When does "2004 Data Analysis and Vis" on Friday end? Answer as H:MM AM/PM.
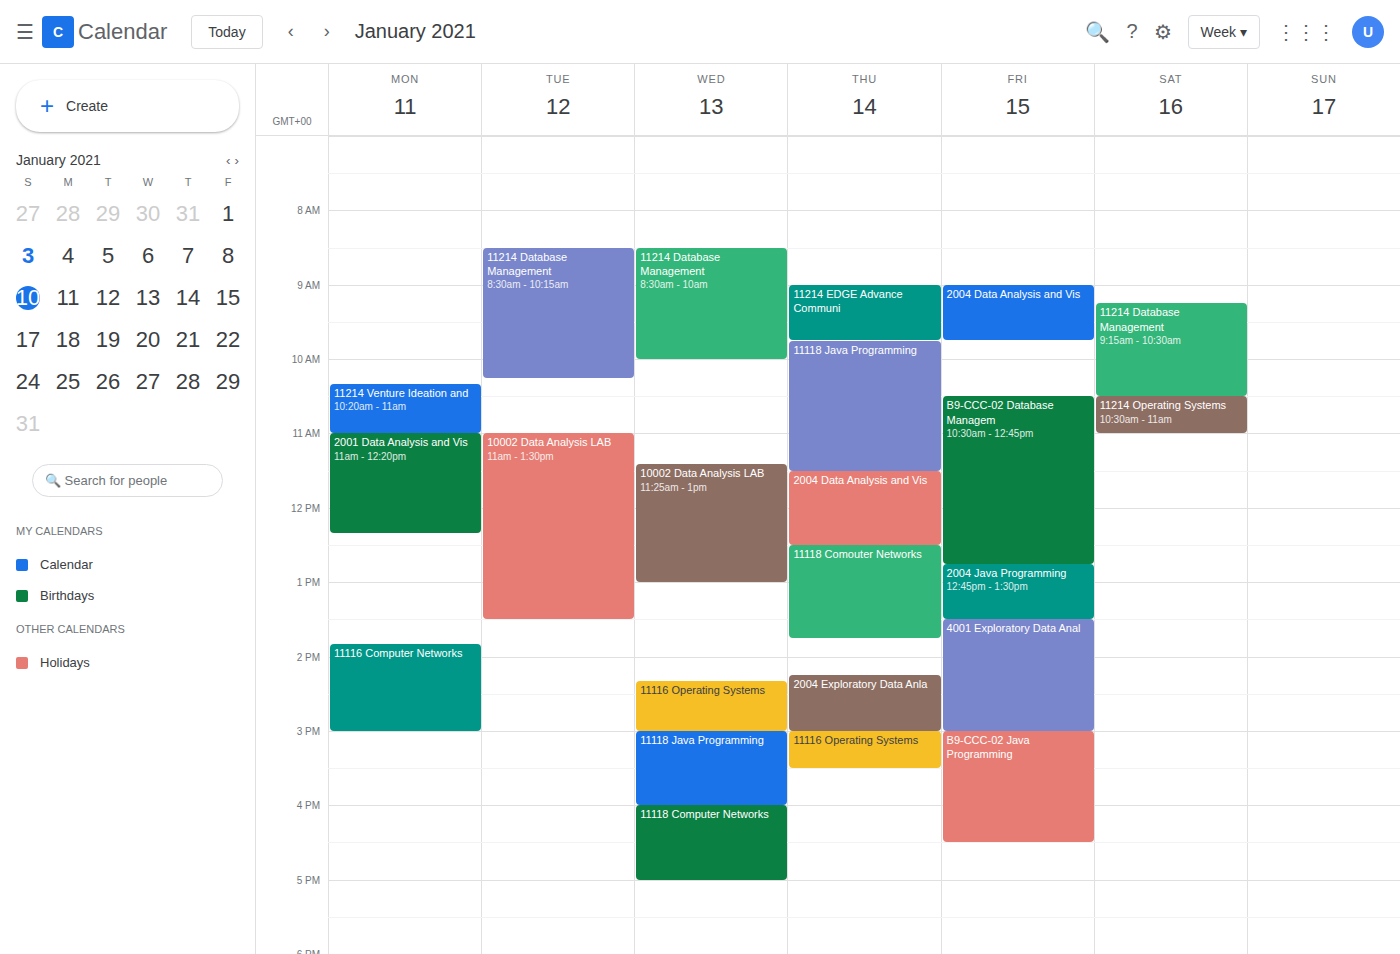
9:45 AM